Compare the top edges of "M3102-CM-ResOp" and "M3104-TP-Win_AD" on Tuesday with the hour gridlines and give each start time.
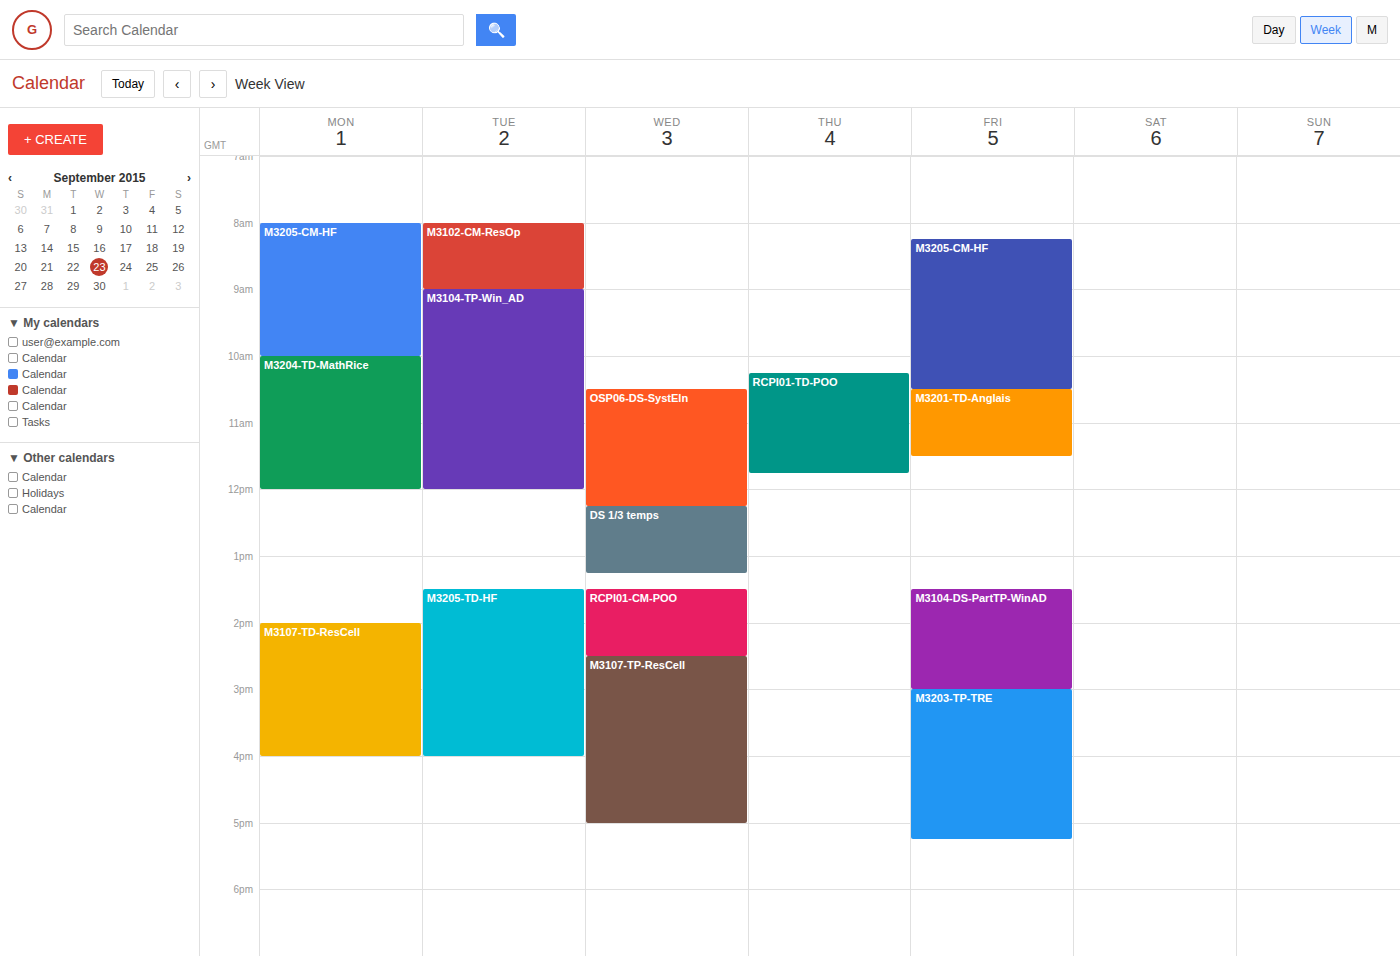
"M3102-CM-ResOp": 8:00 AM, exactly on the 8 AM line. "M3104-TP-Win_AD": 9:00 AM, exactly on the 9 AM line.